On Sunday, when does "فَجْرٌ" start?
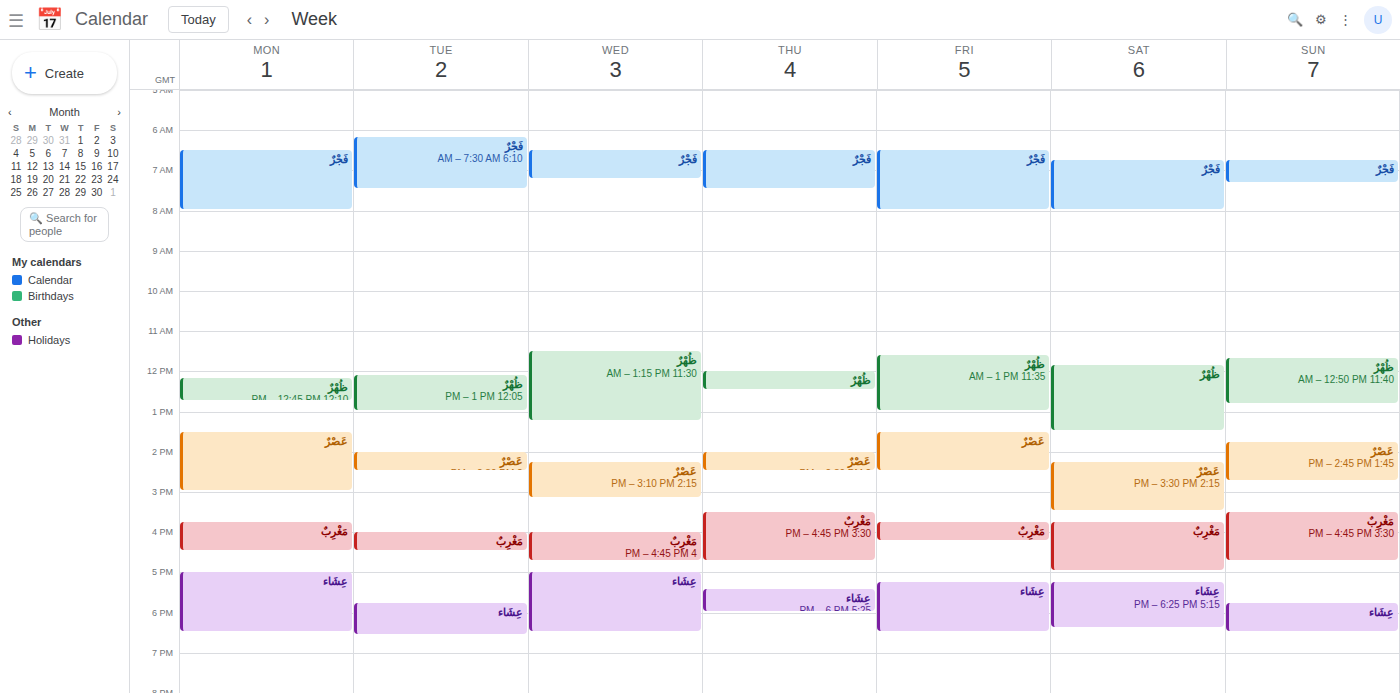
6:45 AM